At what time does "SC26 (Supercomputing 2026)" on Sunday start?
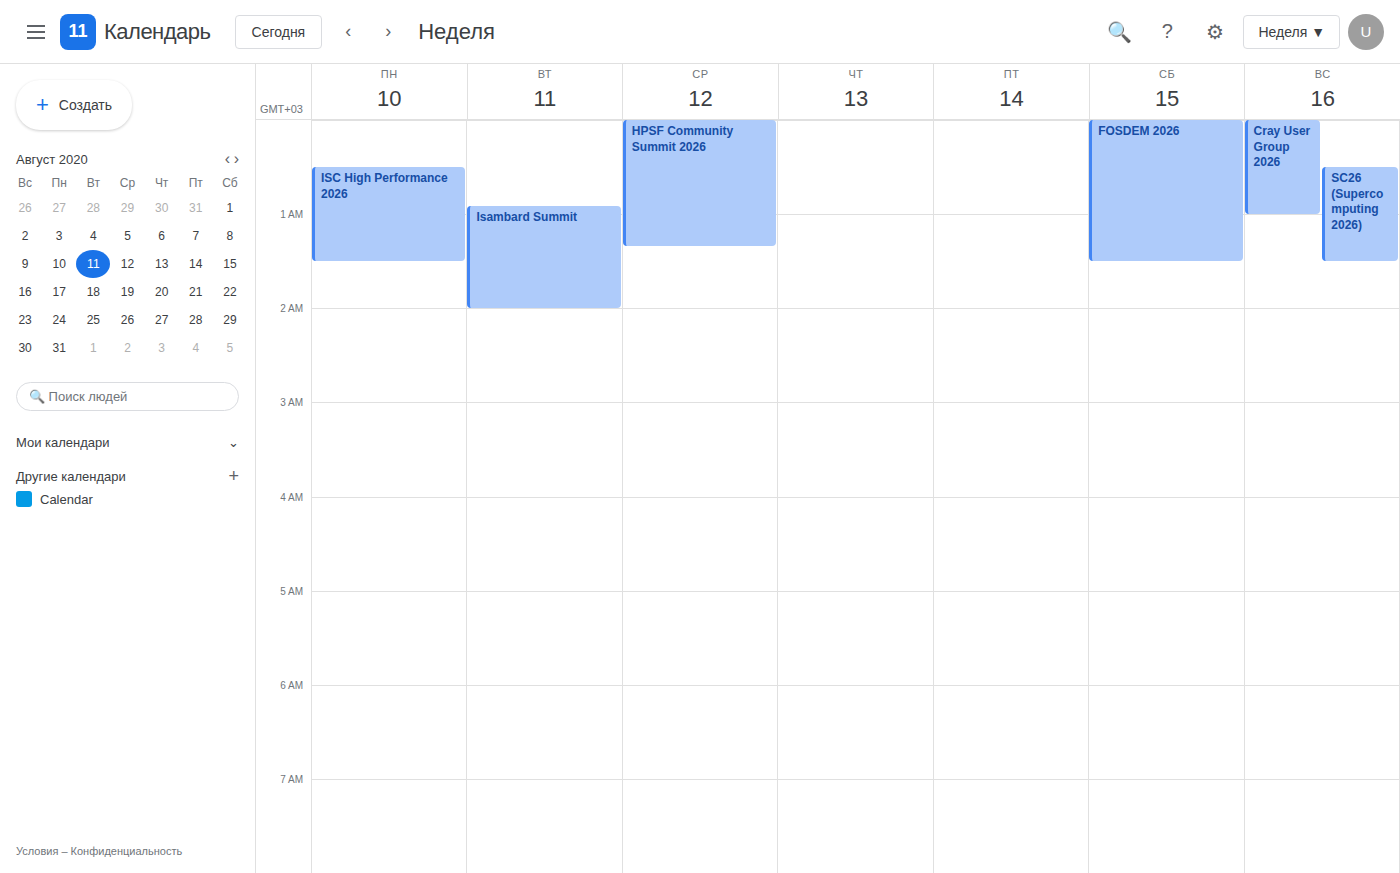
12:30 AM